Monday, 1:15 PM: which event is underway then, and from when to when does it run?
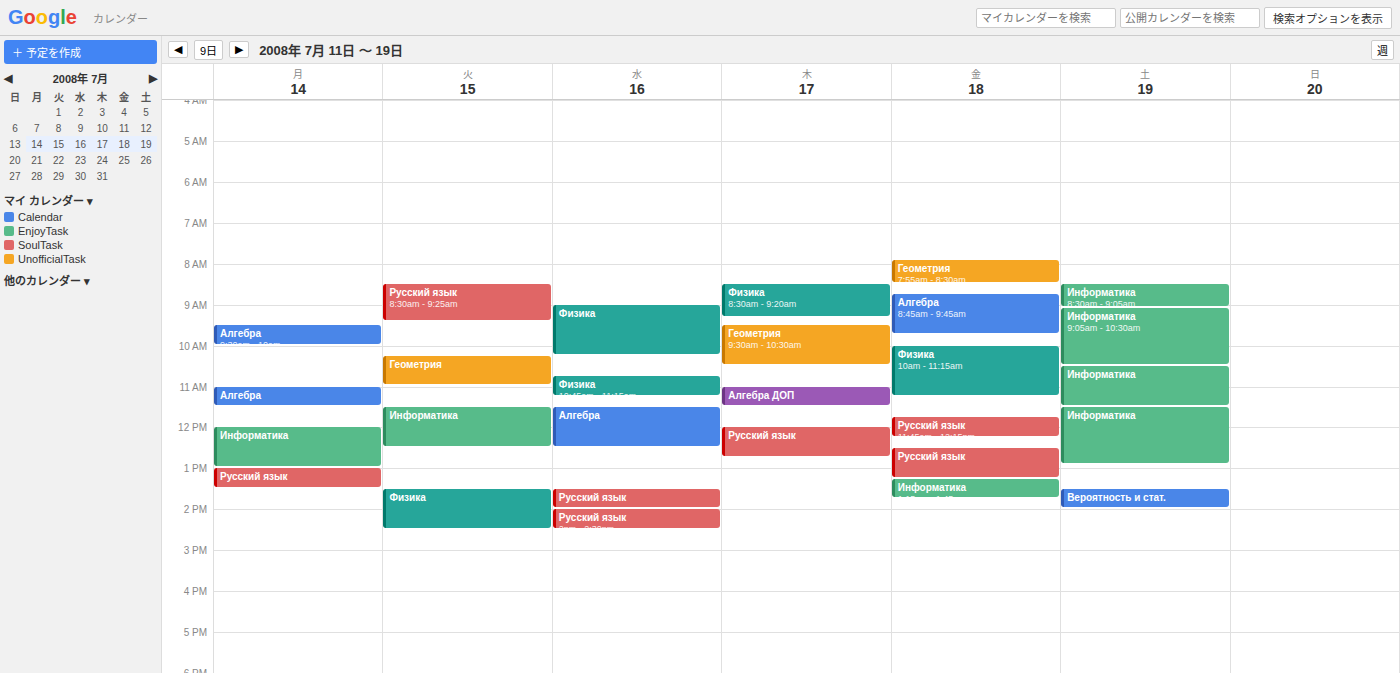
"Русский язык", 1:00 PM to 1:30 PM